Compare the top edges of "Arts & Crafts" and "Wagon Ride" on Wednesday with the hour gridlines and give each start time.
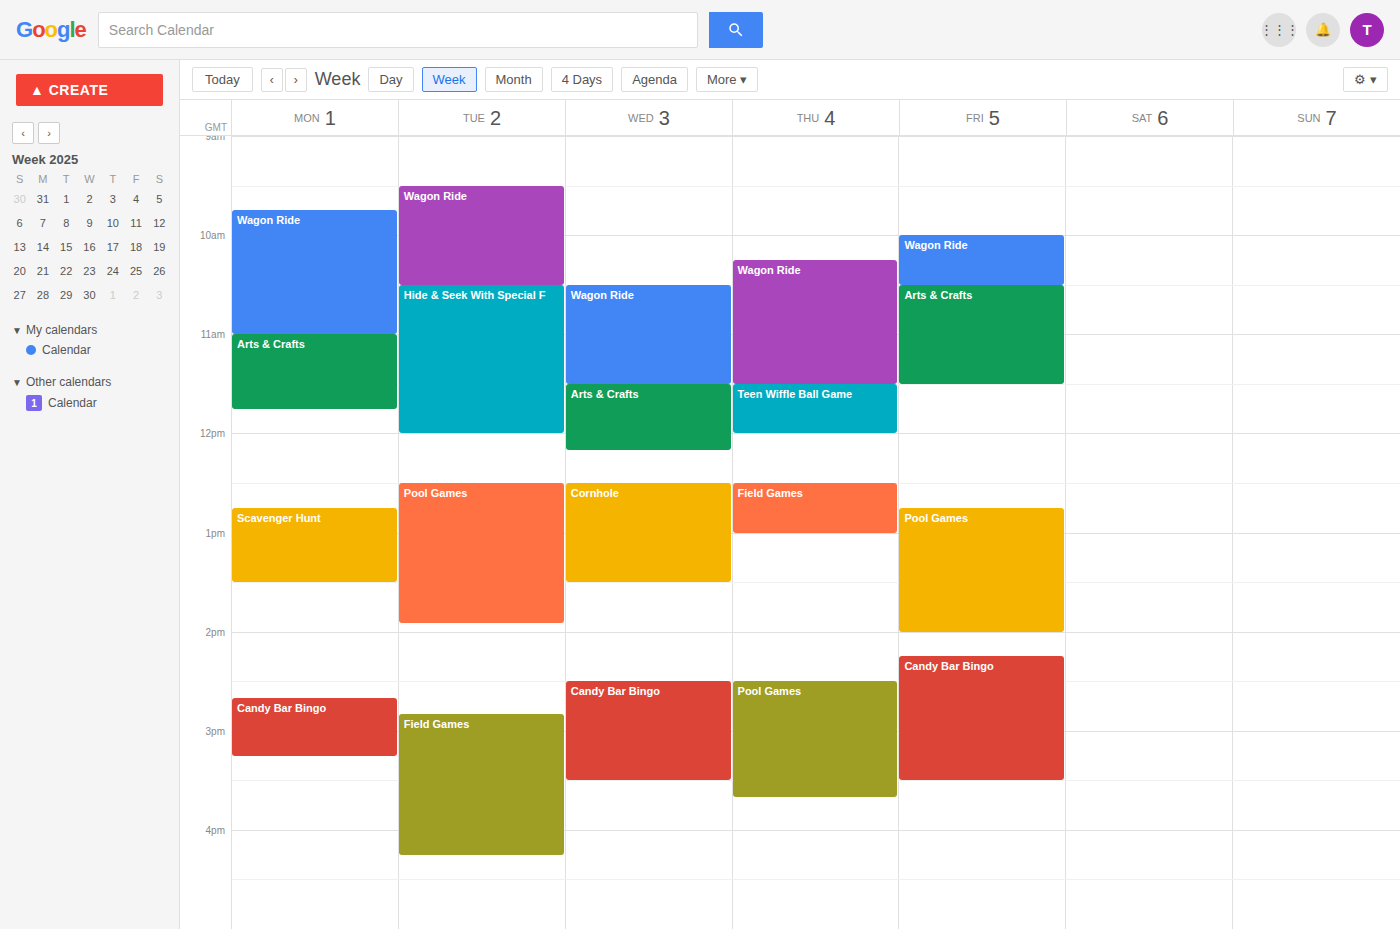
"Arts & Crafts": 11:30, halfway between the 11:00 and 12:00 lines. "Wagon Ride": 10:30, halfway between the 10:00 and 11:00 lines.